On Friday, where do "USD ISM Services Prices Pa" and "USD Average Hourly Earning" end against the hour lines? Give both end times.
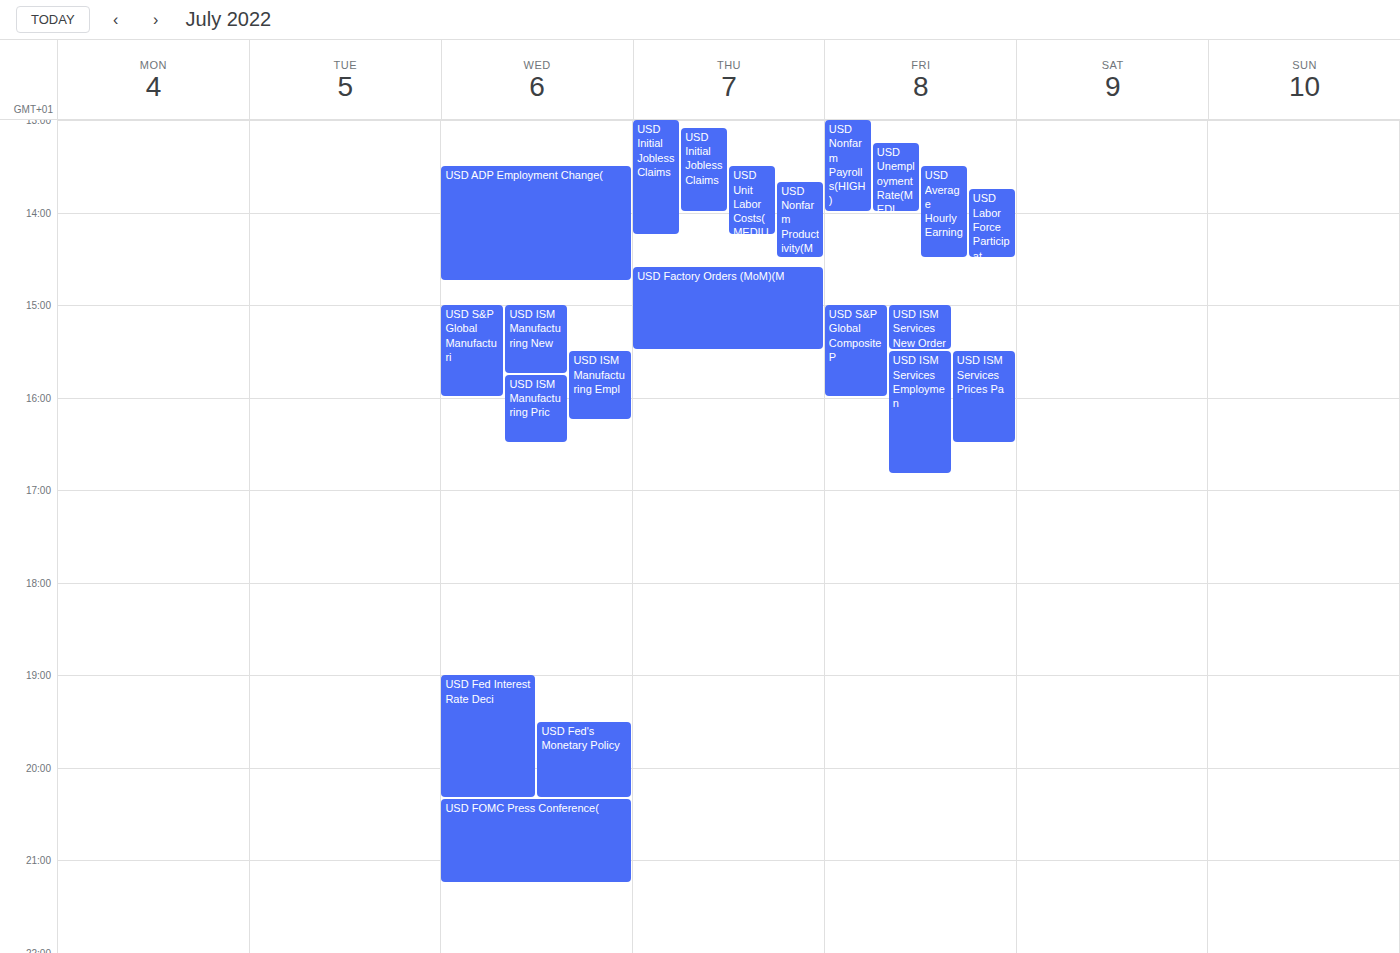
"USD ISM Services Prices Pa": 4:30 PM, halfway between the 4 PM and 5 PM lines. "USD Average Hourly Earning": 2:30 PM, halfway between the 2 PM and 3 PM lines.